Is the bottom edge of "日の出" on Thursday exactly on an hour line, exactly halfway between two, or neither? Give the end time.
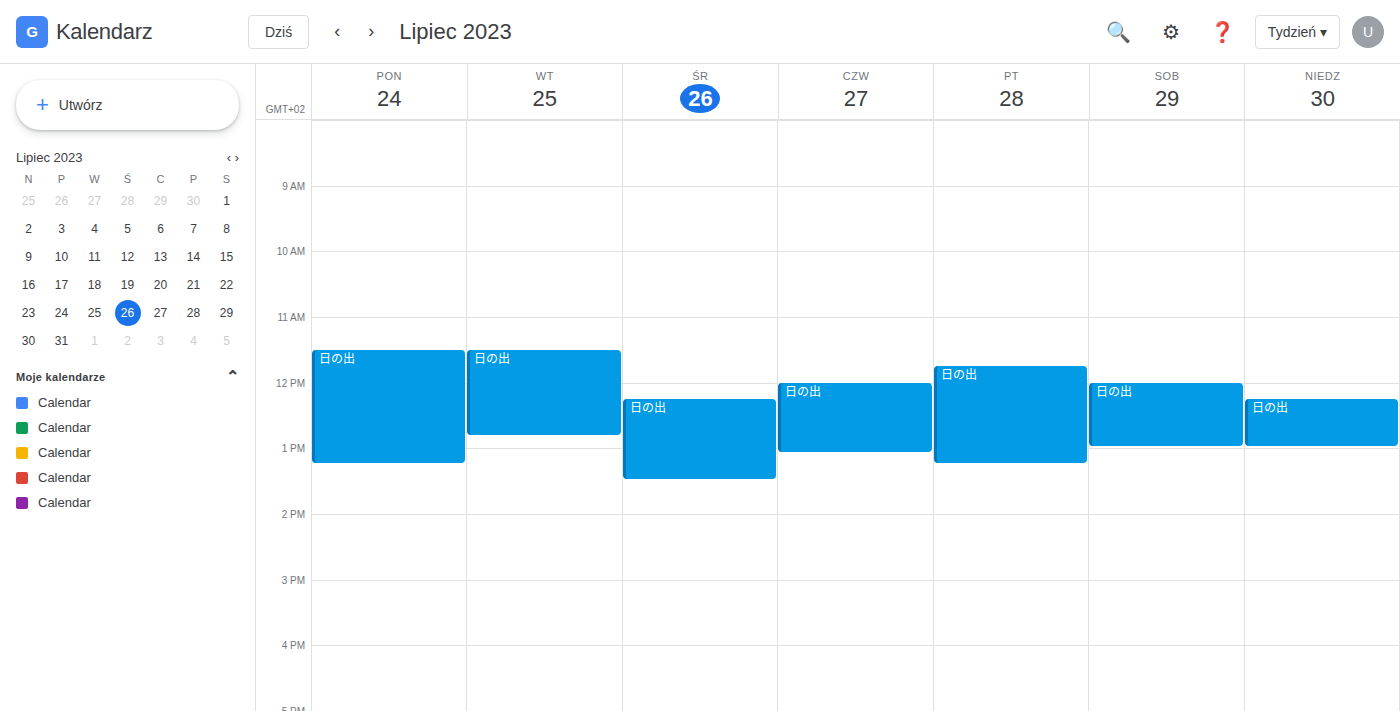
1:05 PM -- neither: 5 minutes below the 1 PM line and 55 minutes above the 2 PM line.